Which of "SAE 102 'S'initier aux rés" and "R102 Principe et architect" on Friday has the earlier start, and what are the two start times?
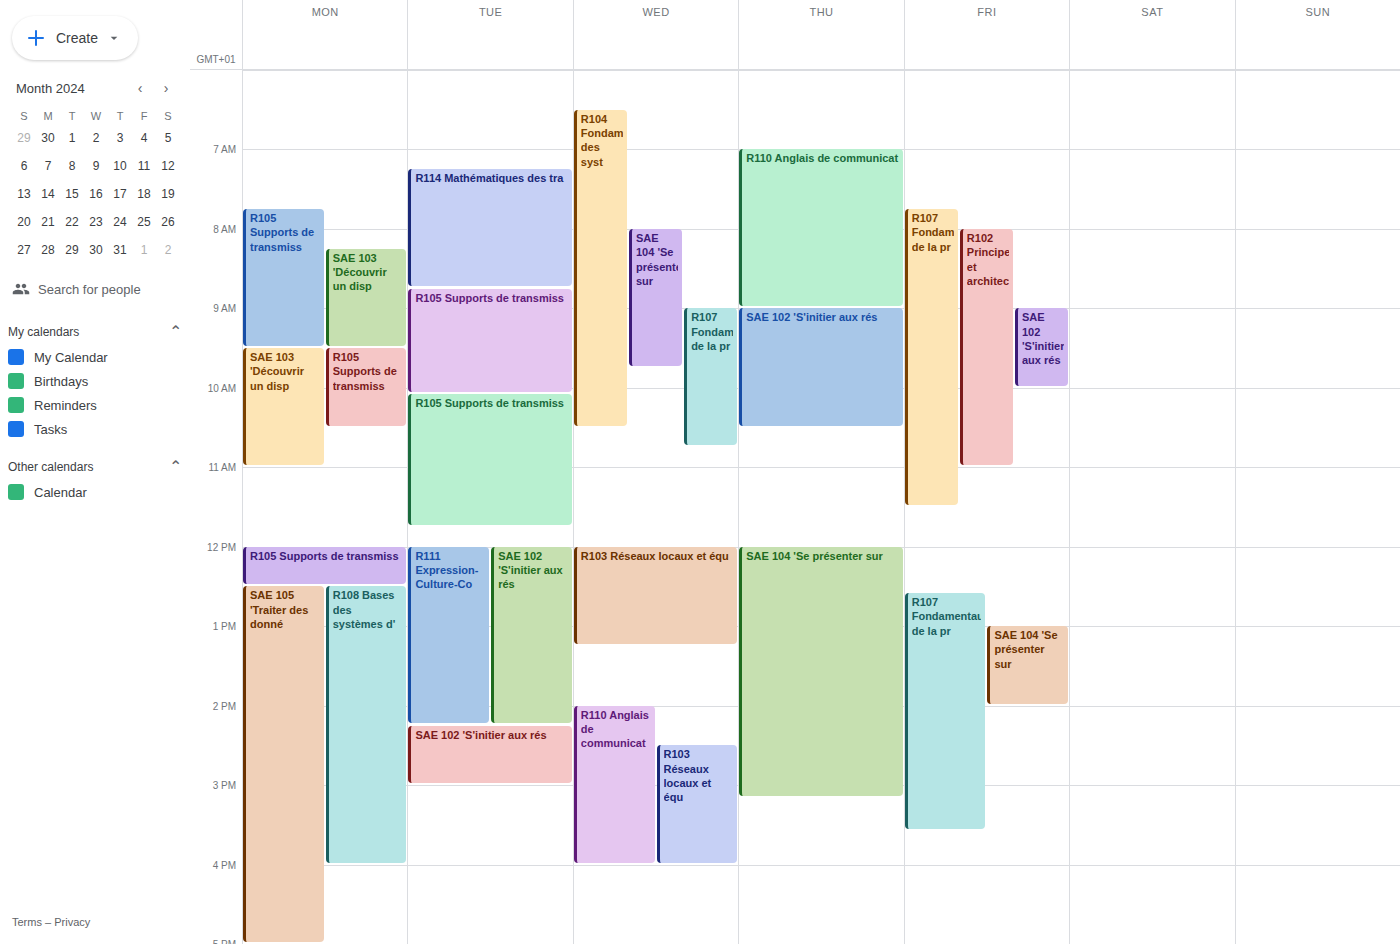
"R102 Principe et architect" 8:00 AM; "SAE 102 'S'initier aux rés" 9:00 AM.